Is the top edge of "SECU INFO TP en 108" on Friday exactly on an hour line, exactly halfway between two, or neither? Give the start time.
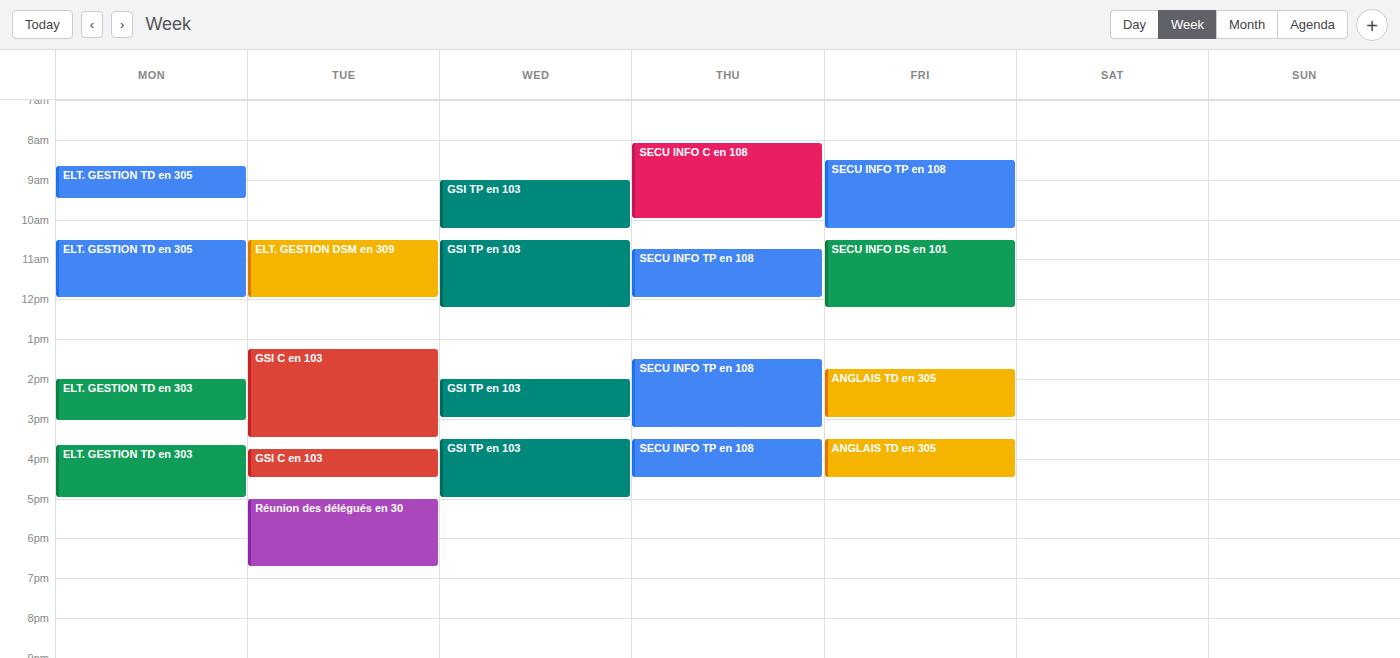
8:30 AM -- halfway between the 8 AM and 9 AM lines.